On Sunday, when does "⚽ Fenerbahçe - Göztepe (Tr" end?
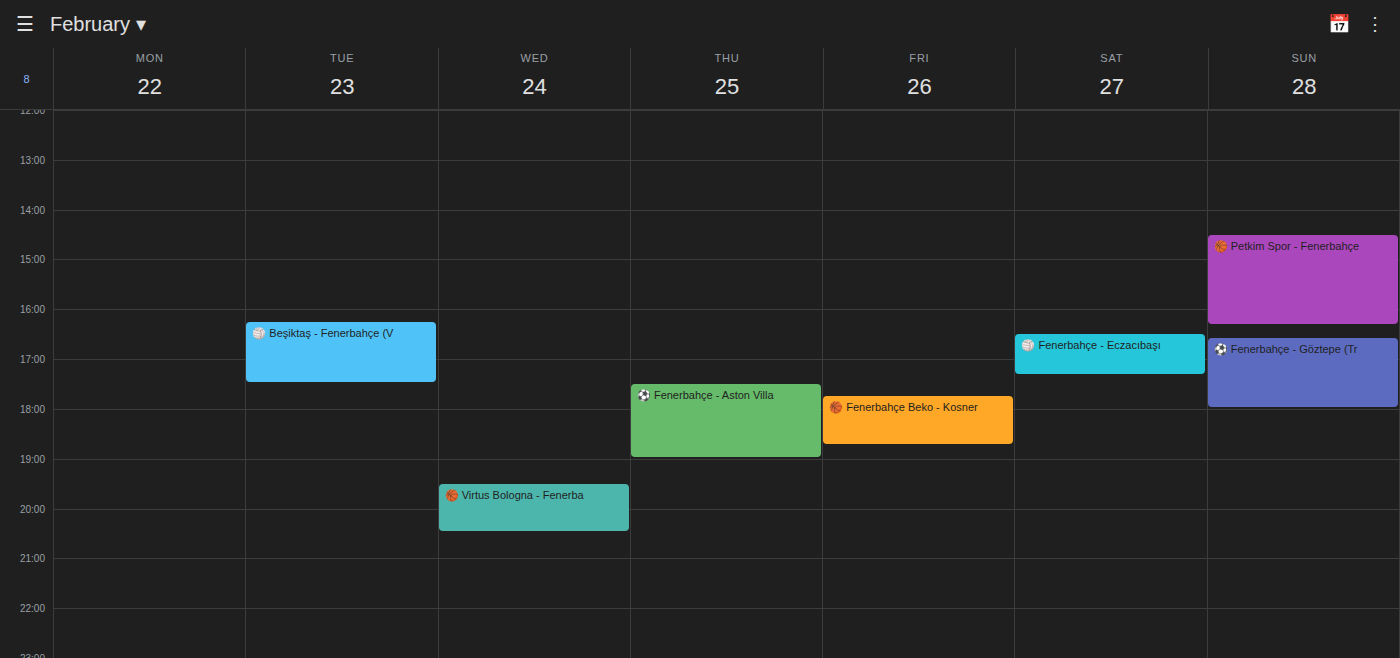
6:00 PM